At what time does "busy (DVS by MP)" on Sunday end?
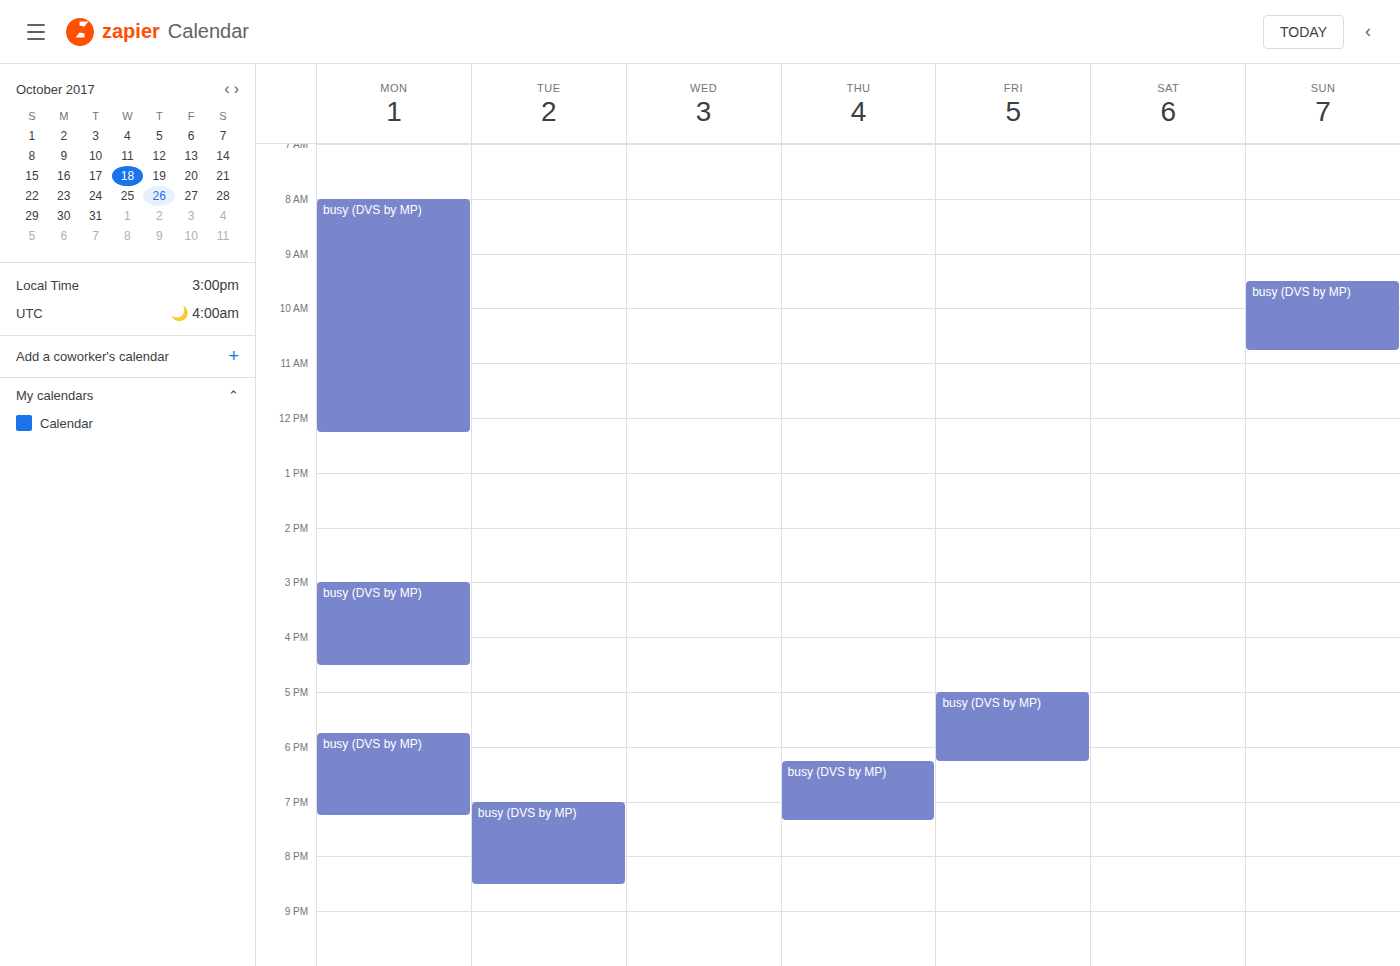
10:45 AM